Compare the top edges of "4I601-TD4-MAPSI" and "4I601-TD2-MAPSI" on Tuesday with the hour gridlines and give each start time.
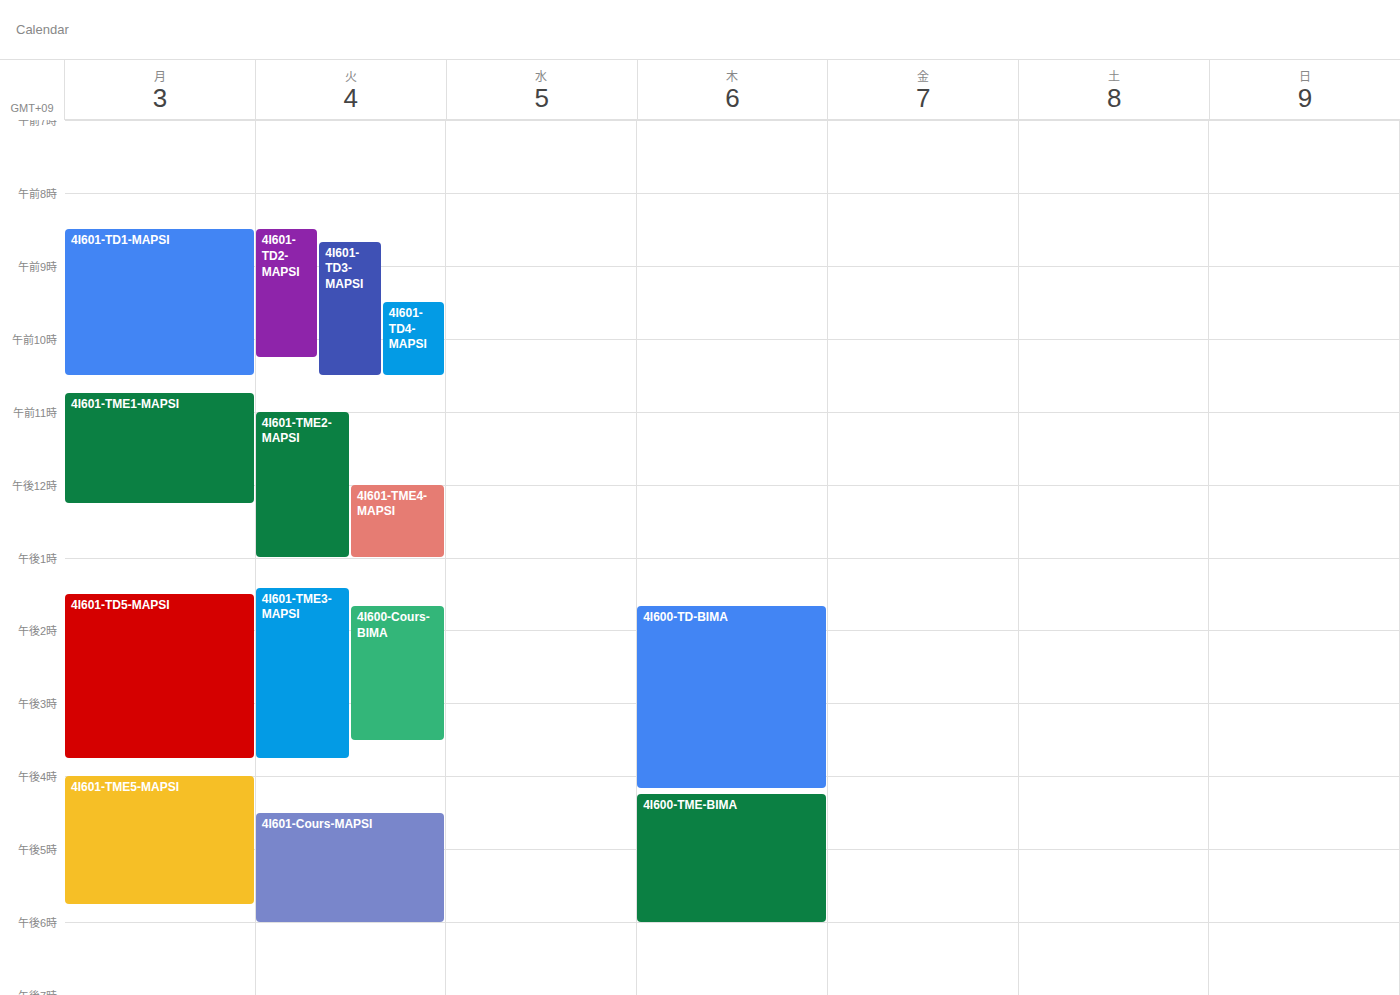
"4I601-TD4-MAPSI": 9:30 AM, halfway between the 9 AM and 10 AM lines. "4I601-TD2-MAPSI": 8:30 AM, halfway between the 8 AM and 9 AM lines.